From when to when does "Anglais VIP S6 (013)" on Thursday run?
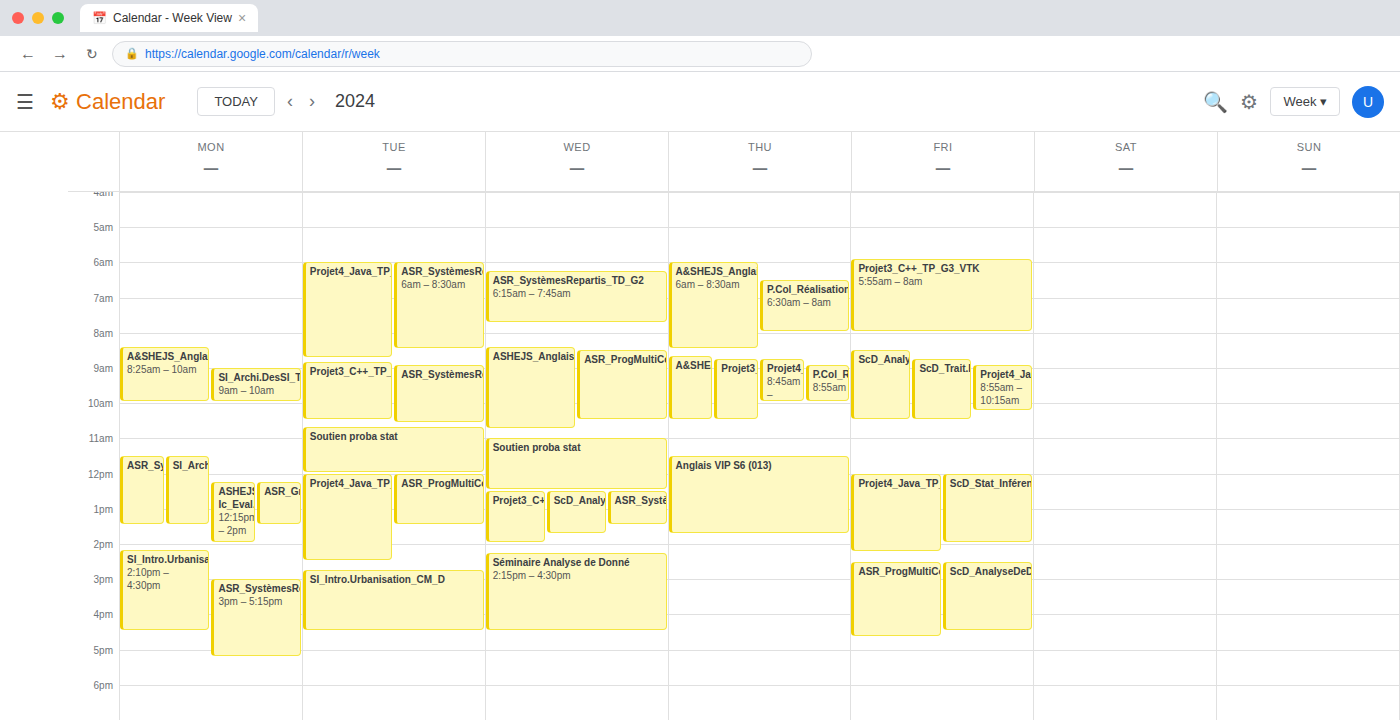
11:30 AM to 1:45 PM